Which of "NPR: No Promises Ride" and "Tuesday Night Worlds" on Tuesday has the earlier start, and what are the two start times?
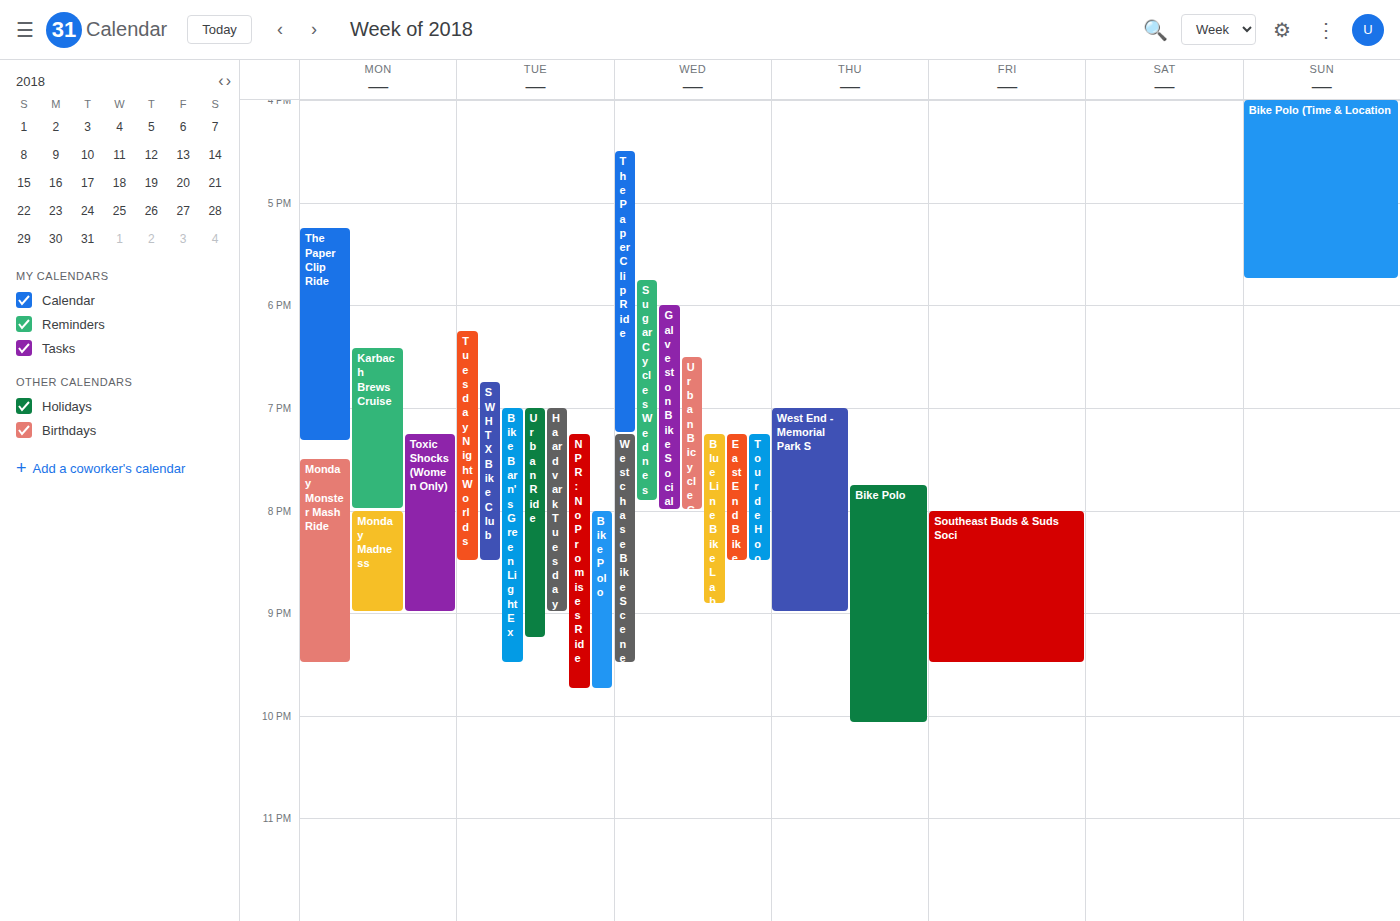
"Tuesday Night Worlds" 6:15 PM; "NPR: No Promises Ride" 7:15 PM.